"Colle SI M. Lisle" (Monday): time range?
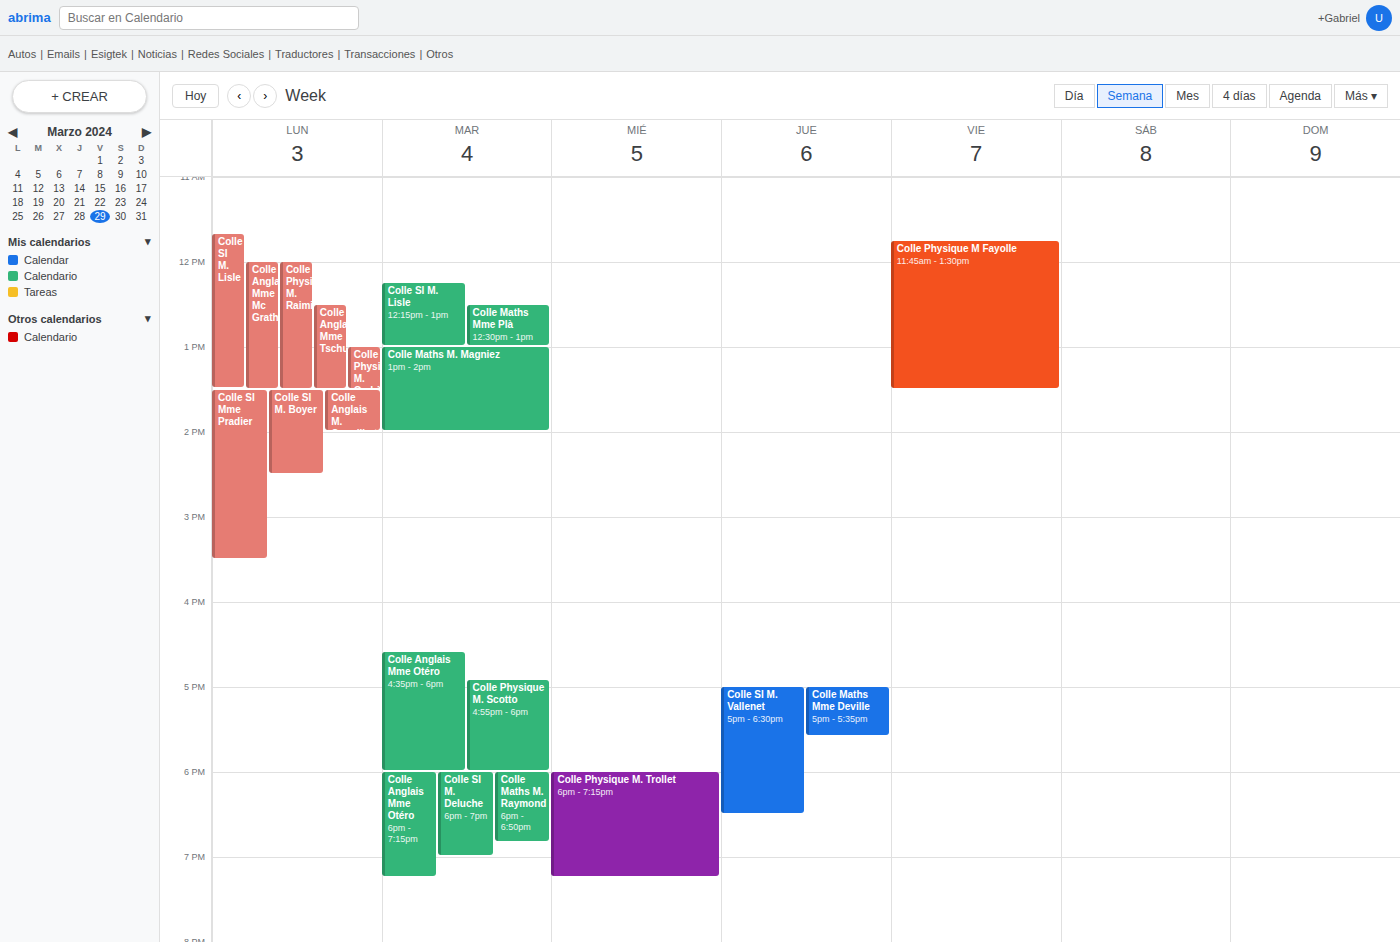
11:40 AM to 1:30 PM